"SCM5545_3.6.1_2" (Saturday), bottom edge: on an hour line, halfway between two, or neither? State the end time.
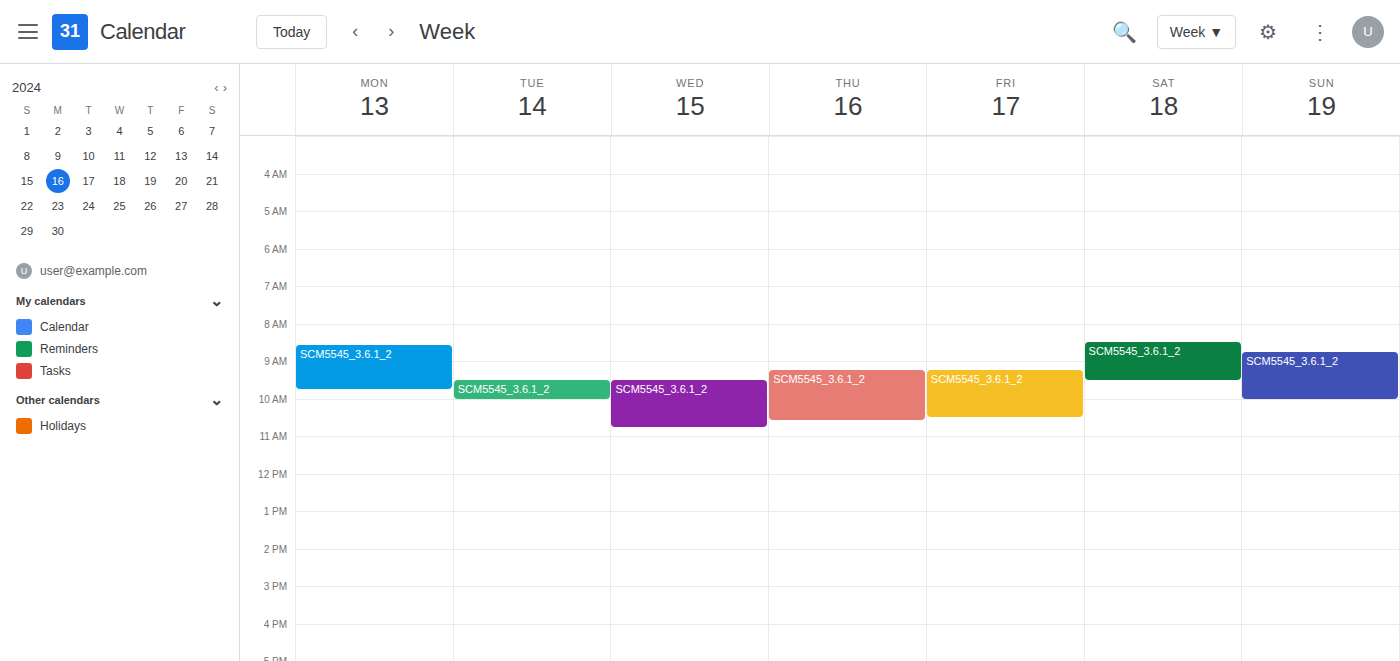
09:30 -- halfway between the 09:00 and 10:00 lines.